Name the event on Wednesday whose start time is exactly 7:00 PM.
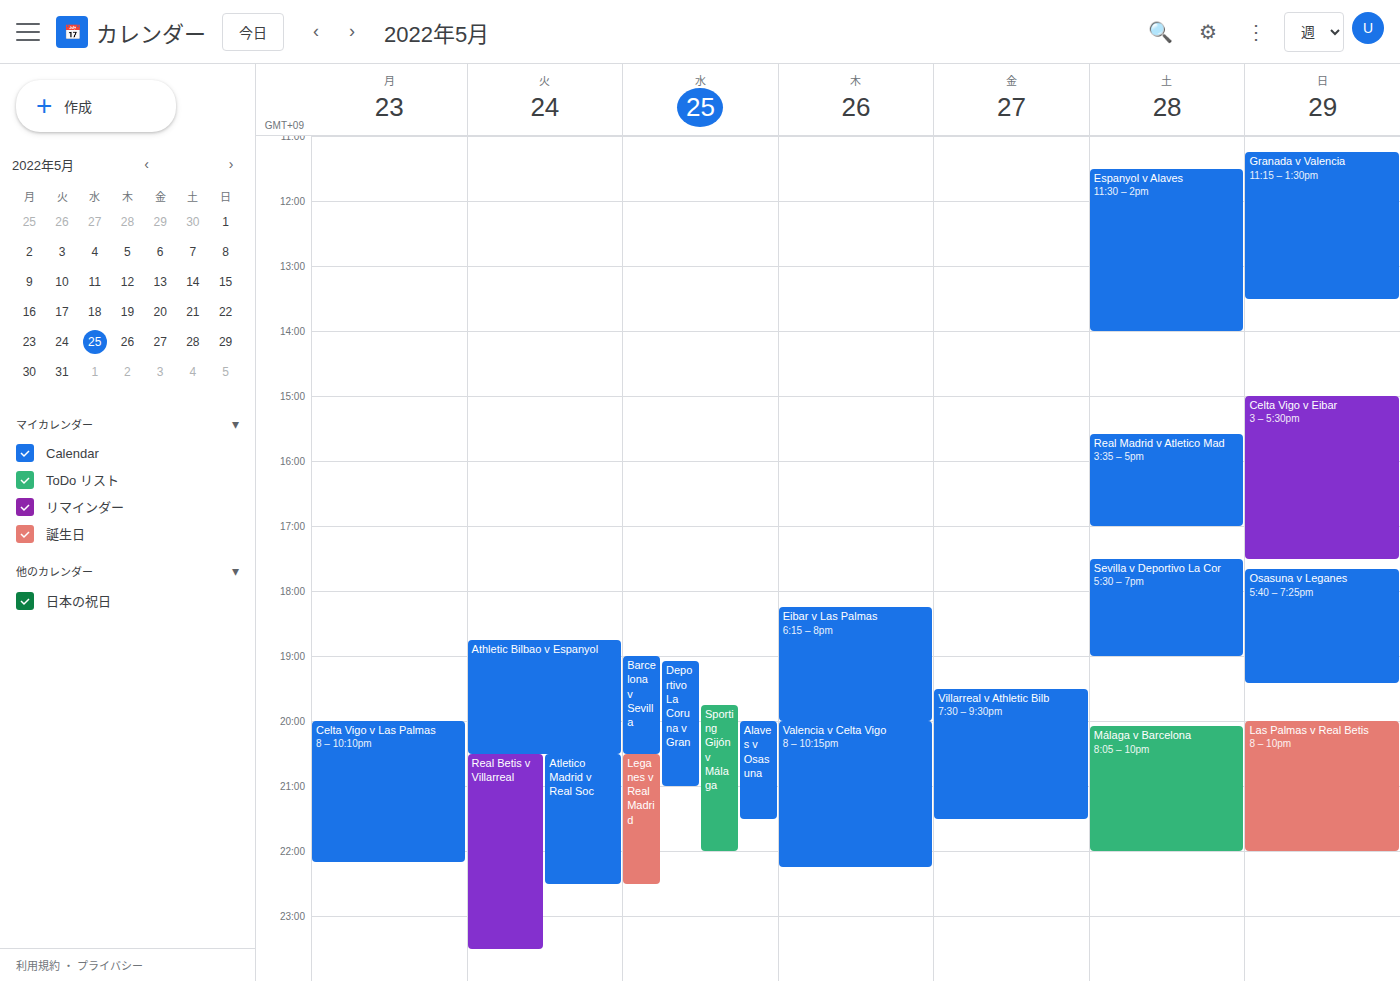
"Barcelona v Sevilla"